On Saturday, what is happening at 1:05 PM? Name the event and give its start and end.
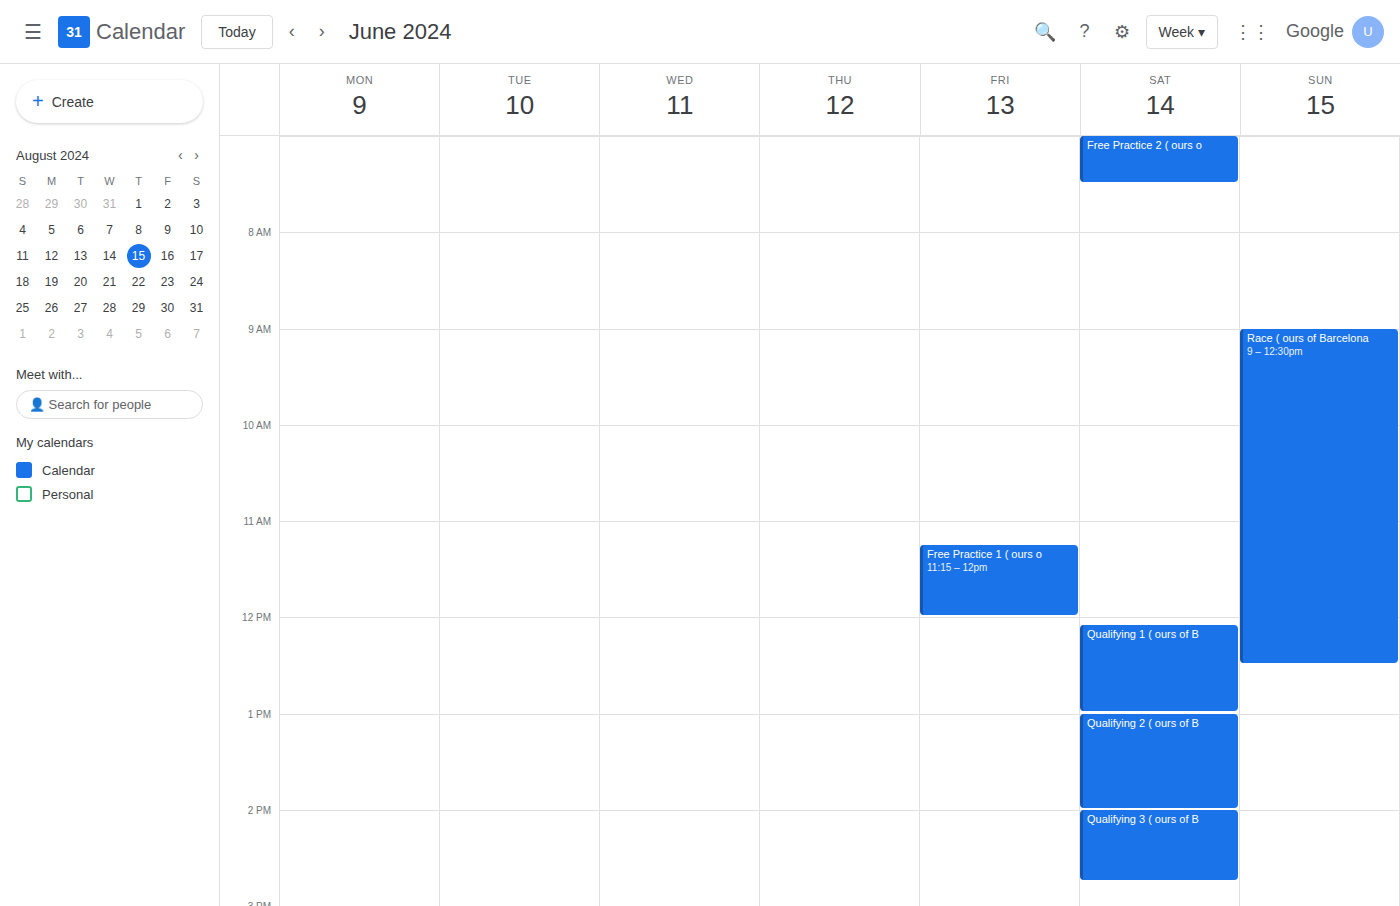
"Qualifying 2 ( ours of B", 1:00 PM to 2:00 PM